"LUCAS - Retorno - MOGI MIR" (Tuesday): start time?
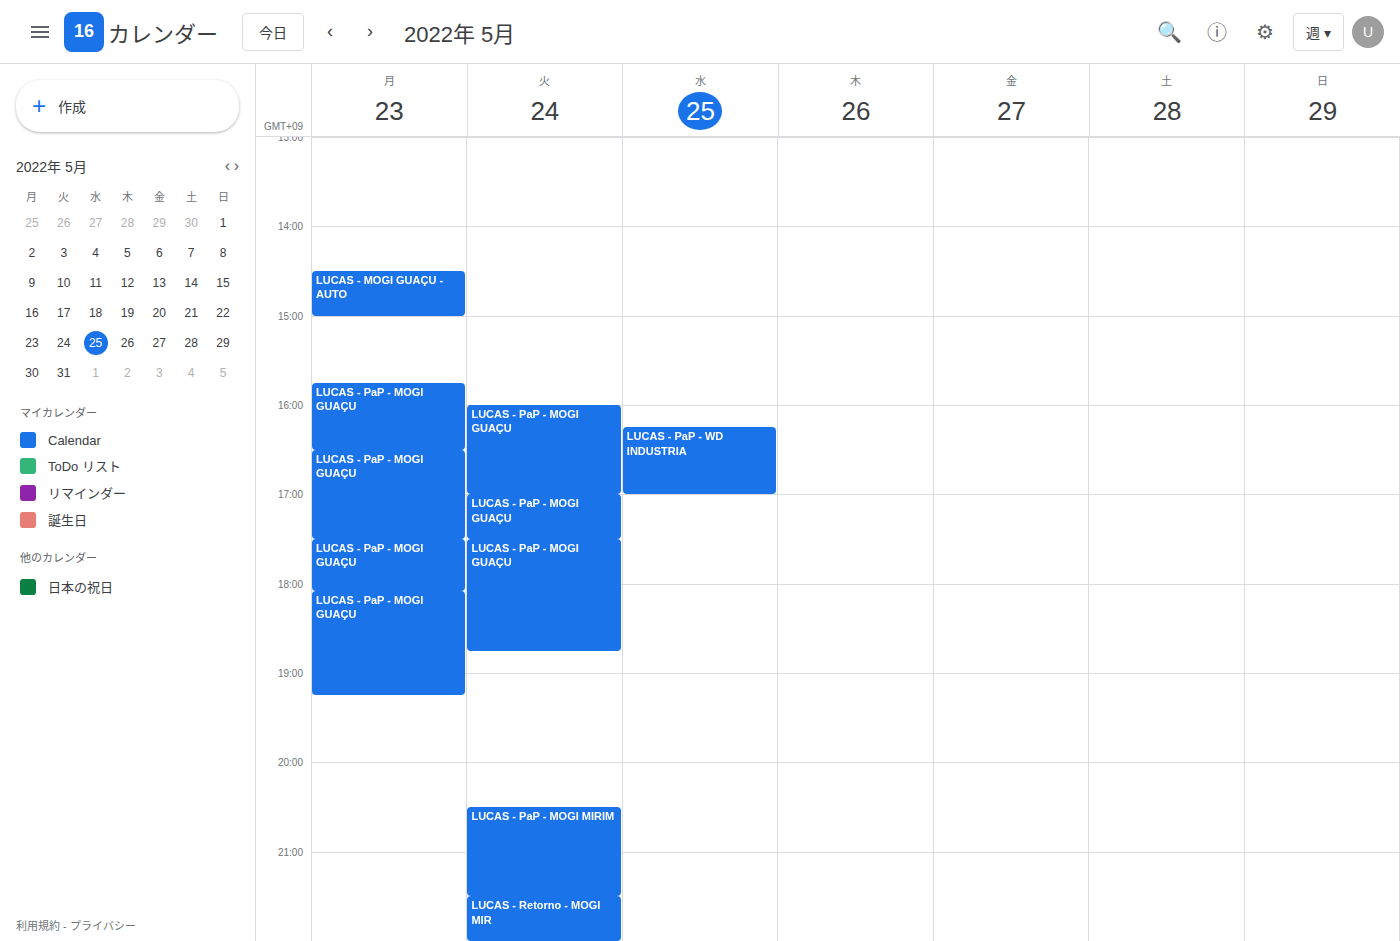
21:30